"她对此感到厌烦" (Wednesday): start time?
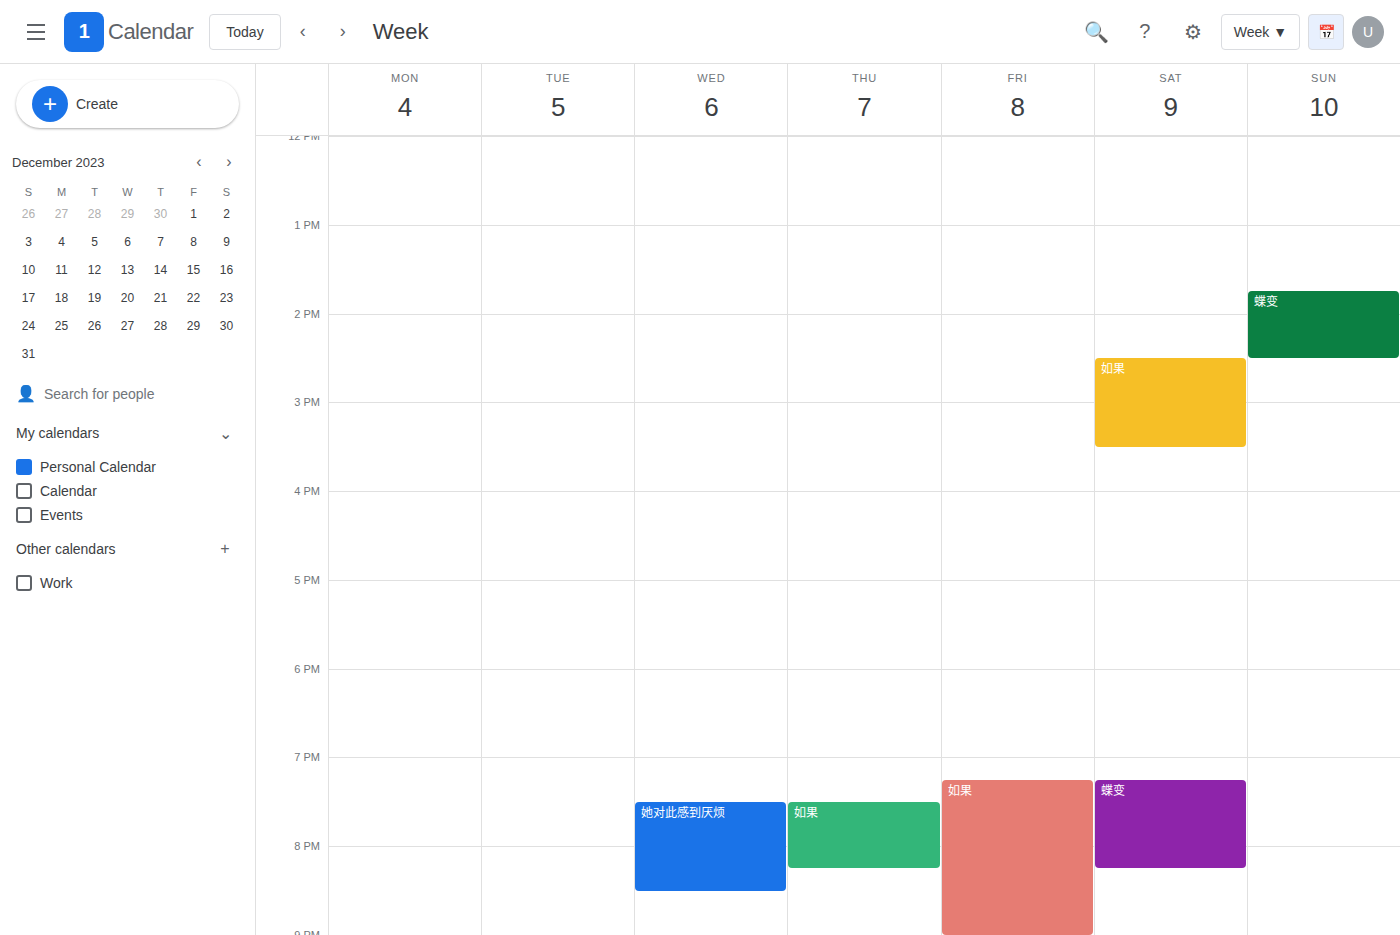
7:30 PM